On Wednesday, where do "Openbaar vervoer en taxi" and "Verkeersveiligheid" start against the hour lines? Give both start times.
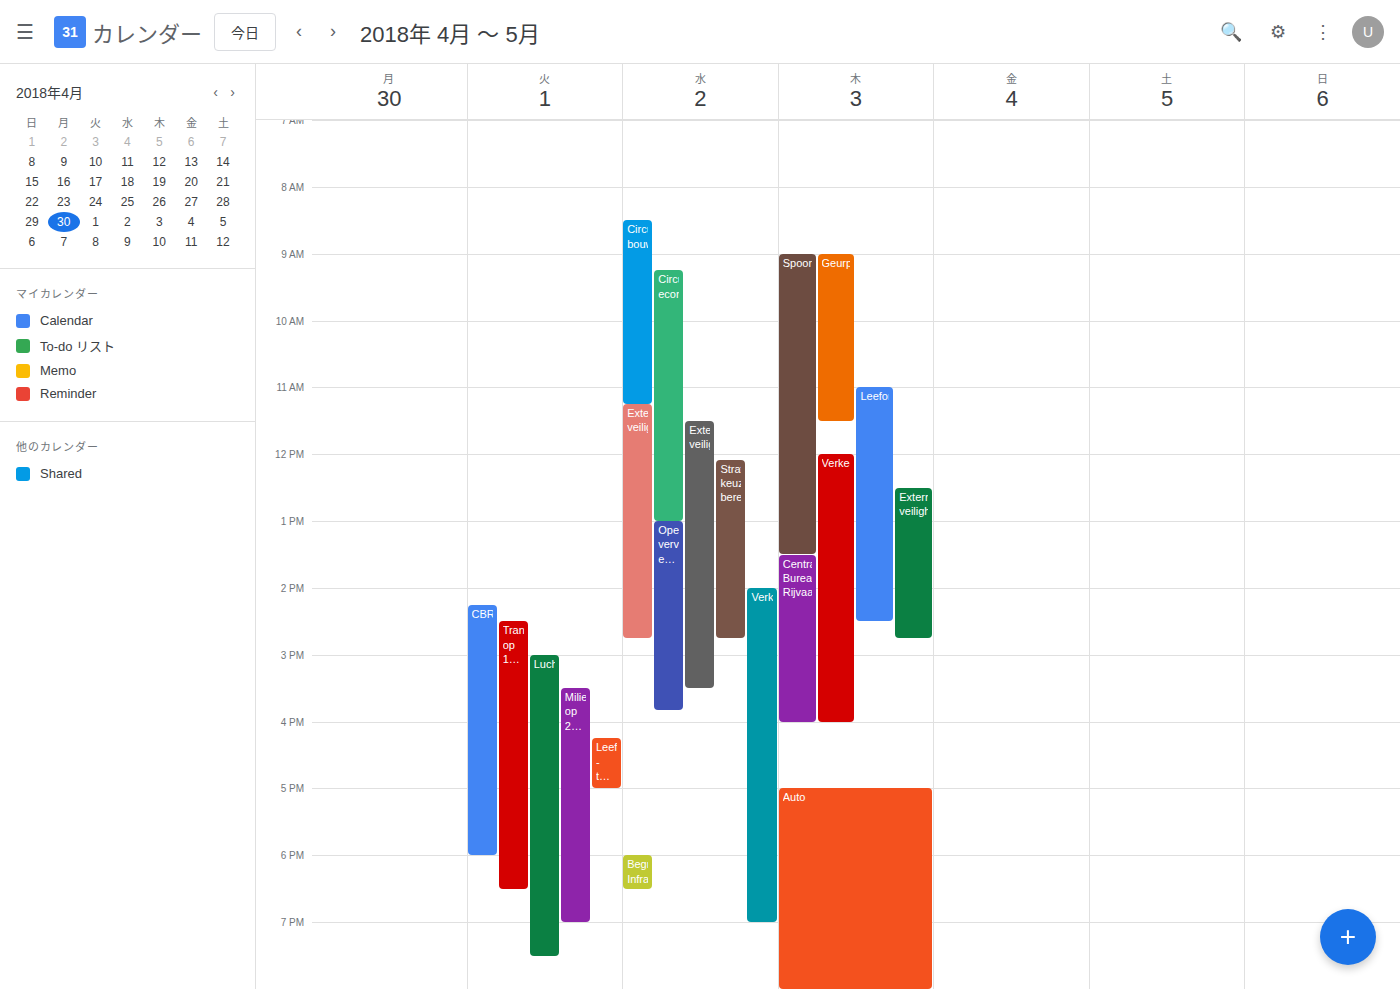
"Openbaar vervoer en taxi": 1:00 PM, exactly on the 1 PM line. "Verkeersveiligheid": 2:00 PM, exactly on the 2 PM line.